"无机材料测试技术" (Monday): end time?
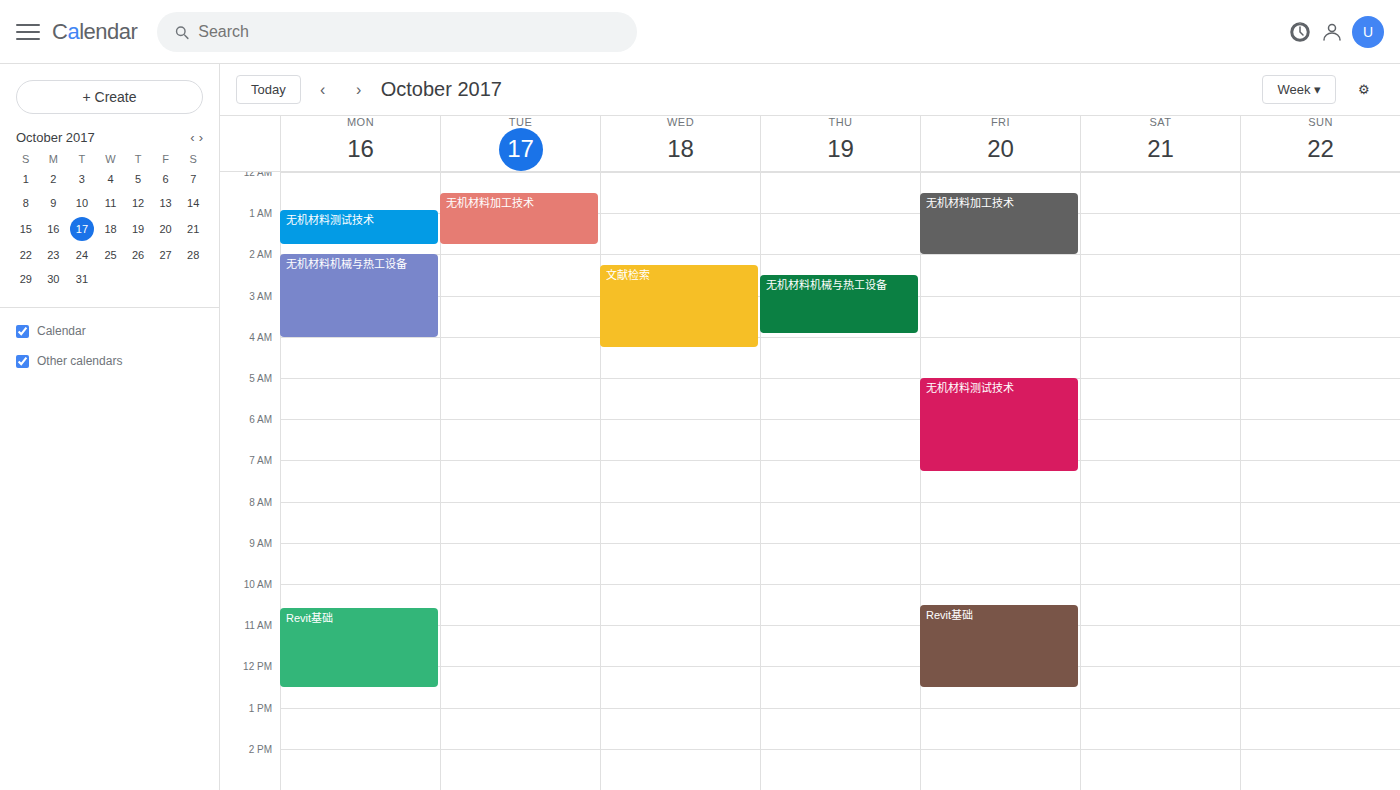
1:45 AM